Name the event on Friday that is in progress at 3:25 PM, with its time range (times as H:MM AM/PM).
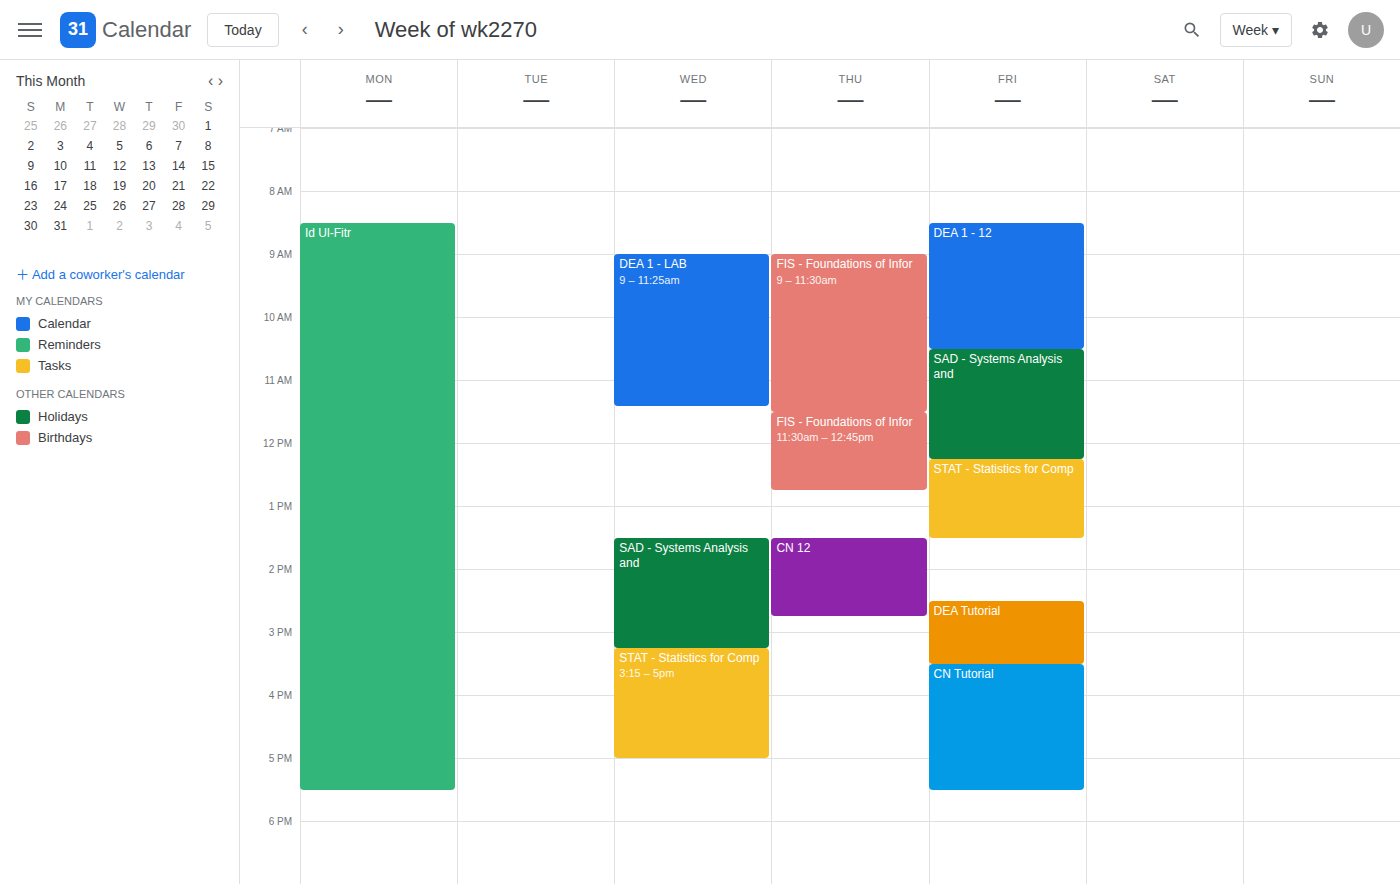
"DEA Tutorial", 2:30 PM to 3:30 PM